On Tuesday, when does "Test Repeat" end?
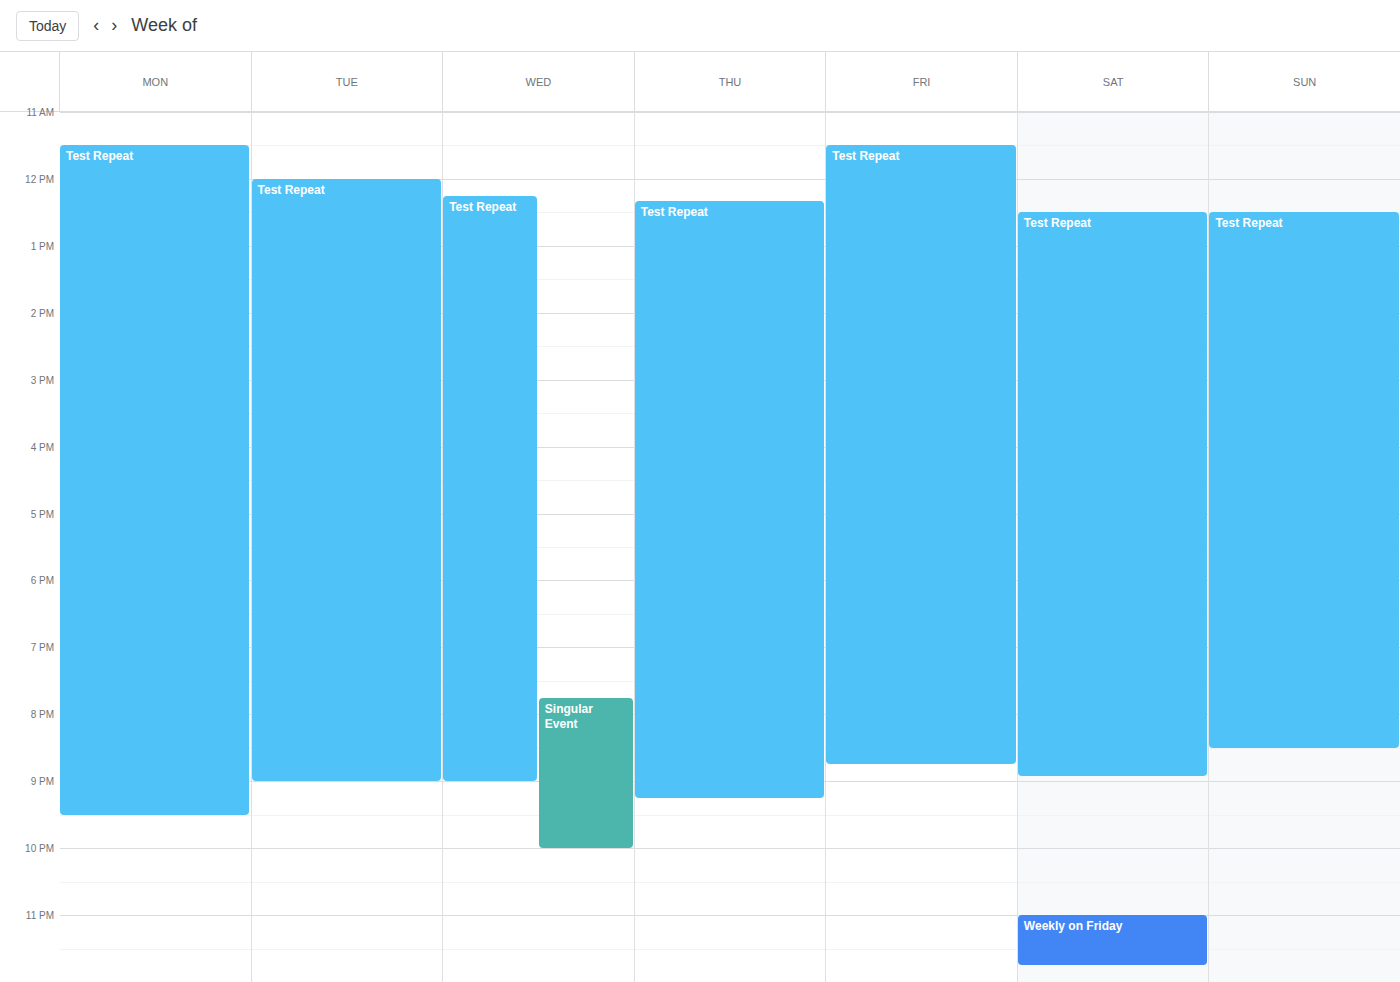
9:00 PM